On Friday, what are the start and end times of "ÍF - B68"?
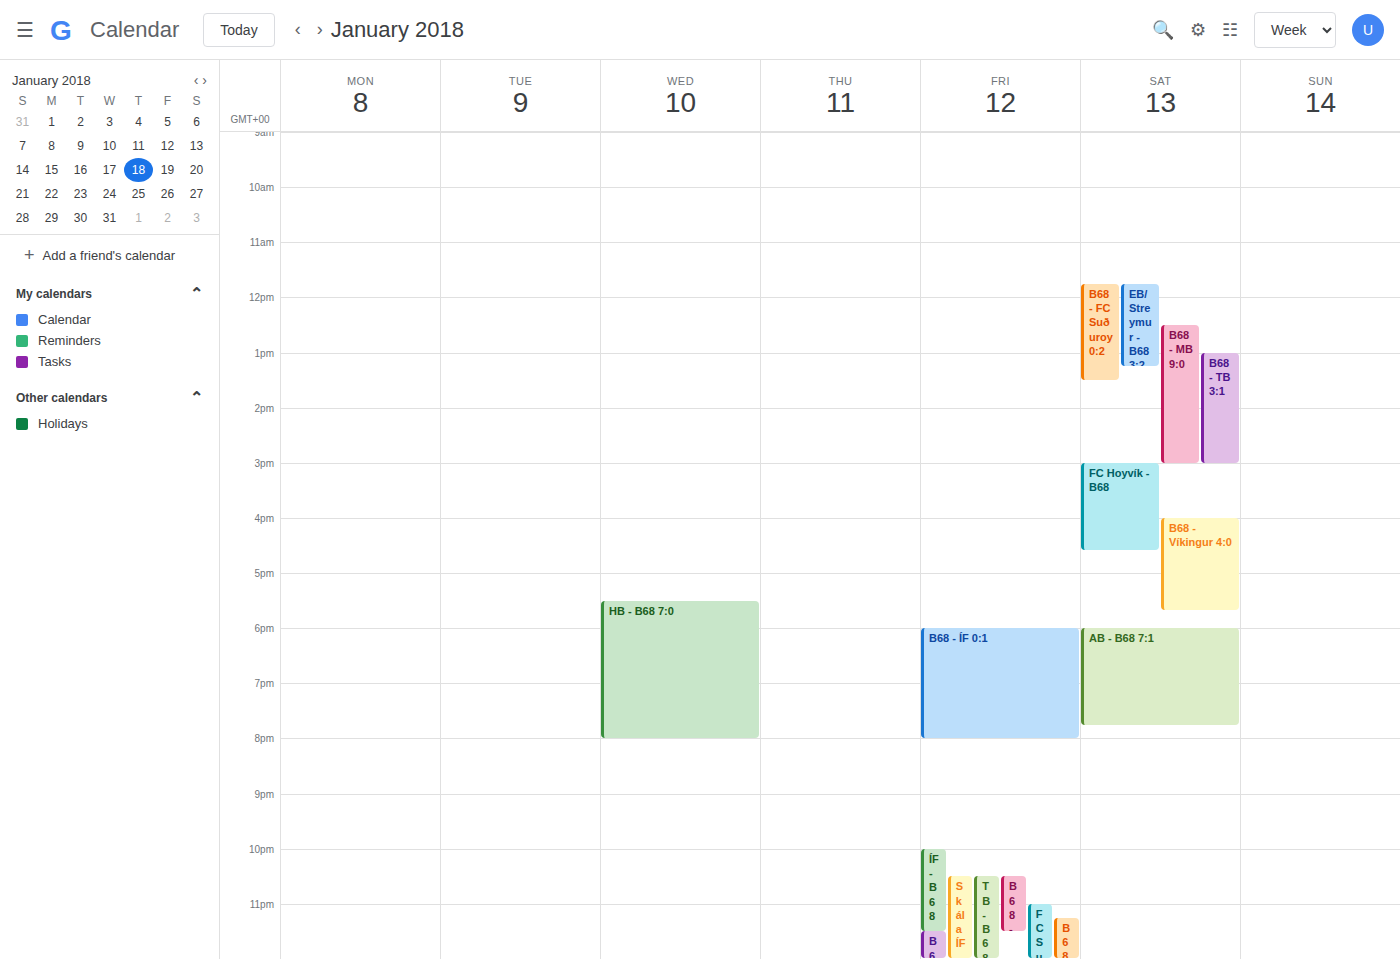
22:00 to 23:30